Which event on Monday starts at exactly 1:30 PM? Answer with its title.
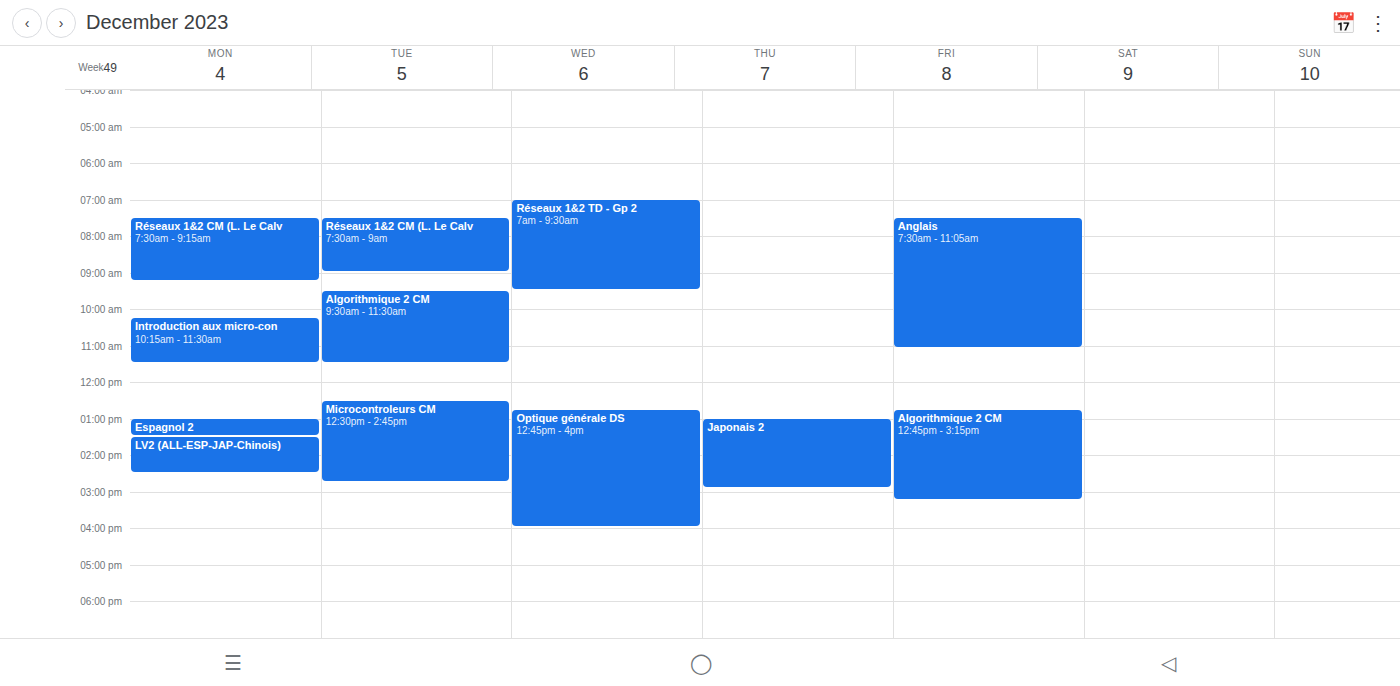
"LV2 (ALL-ESP-JAP-Chinois)"